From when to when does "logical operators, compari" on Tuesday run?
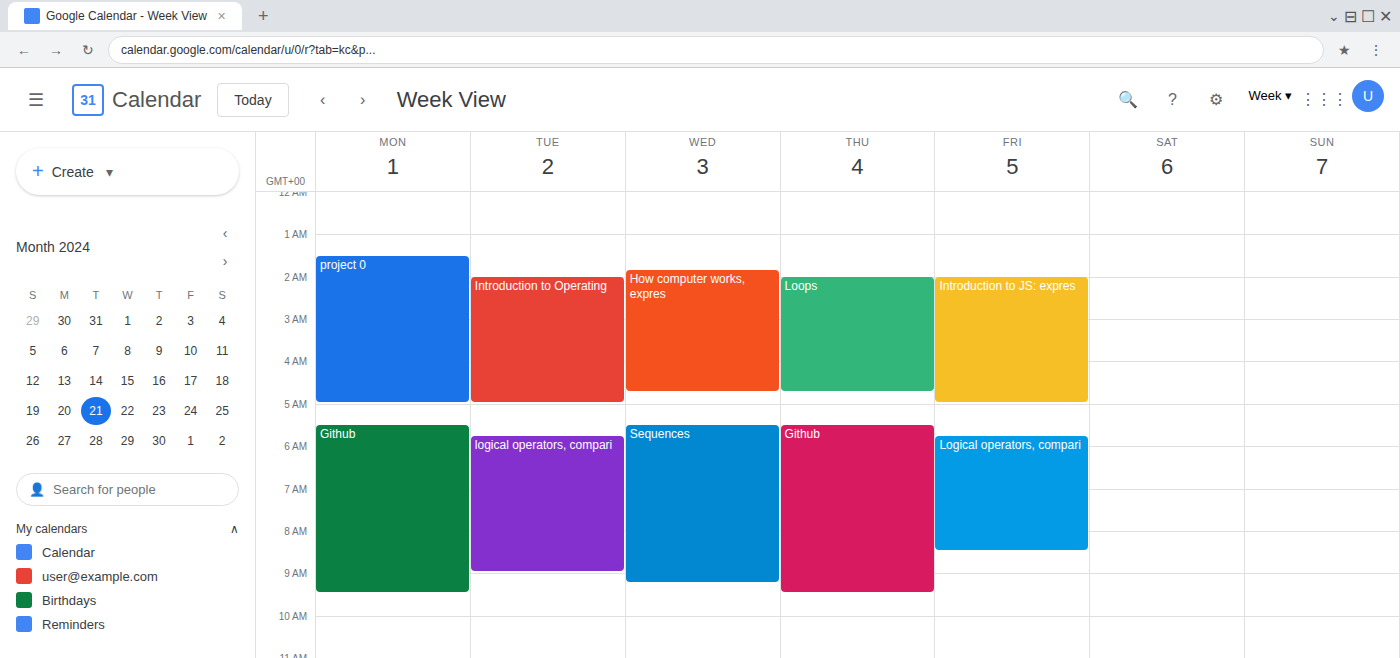
5:45 AM to 9:00 AM